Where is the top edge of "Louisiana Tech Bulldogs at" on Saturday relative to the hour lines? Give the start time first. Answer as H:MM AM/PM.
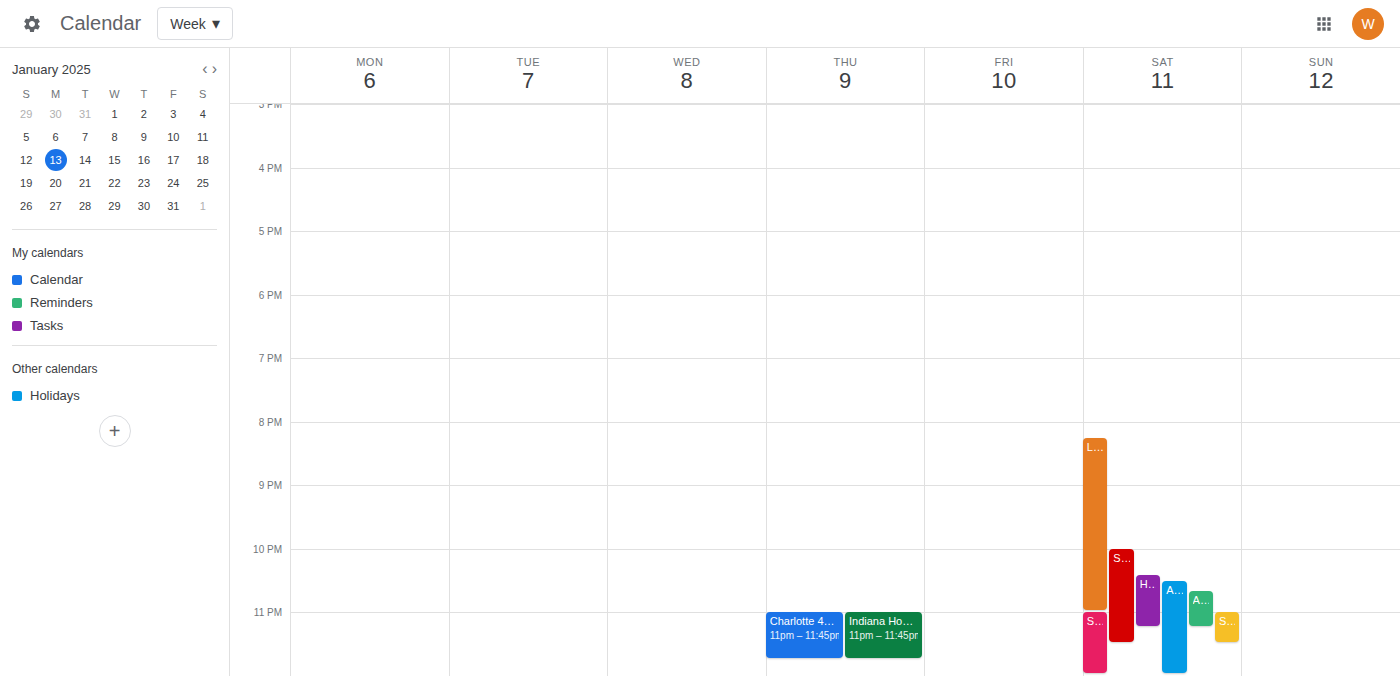
8:15 PM -- neither: a quarter of the way from the 8 PM line to the 9 PM line.